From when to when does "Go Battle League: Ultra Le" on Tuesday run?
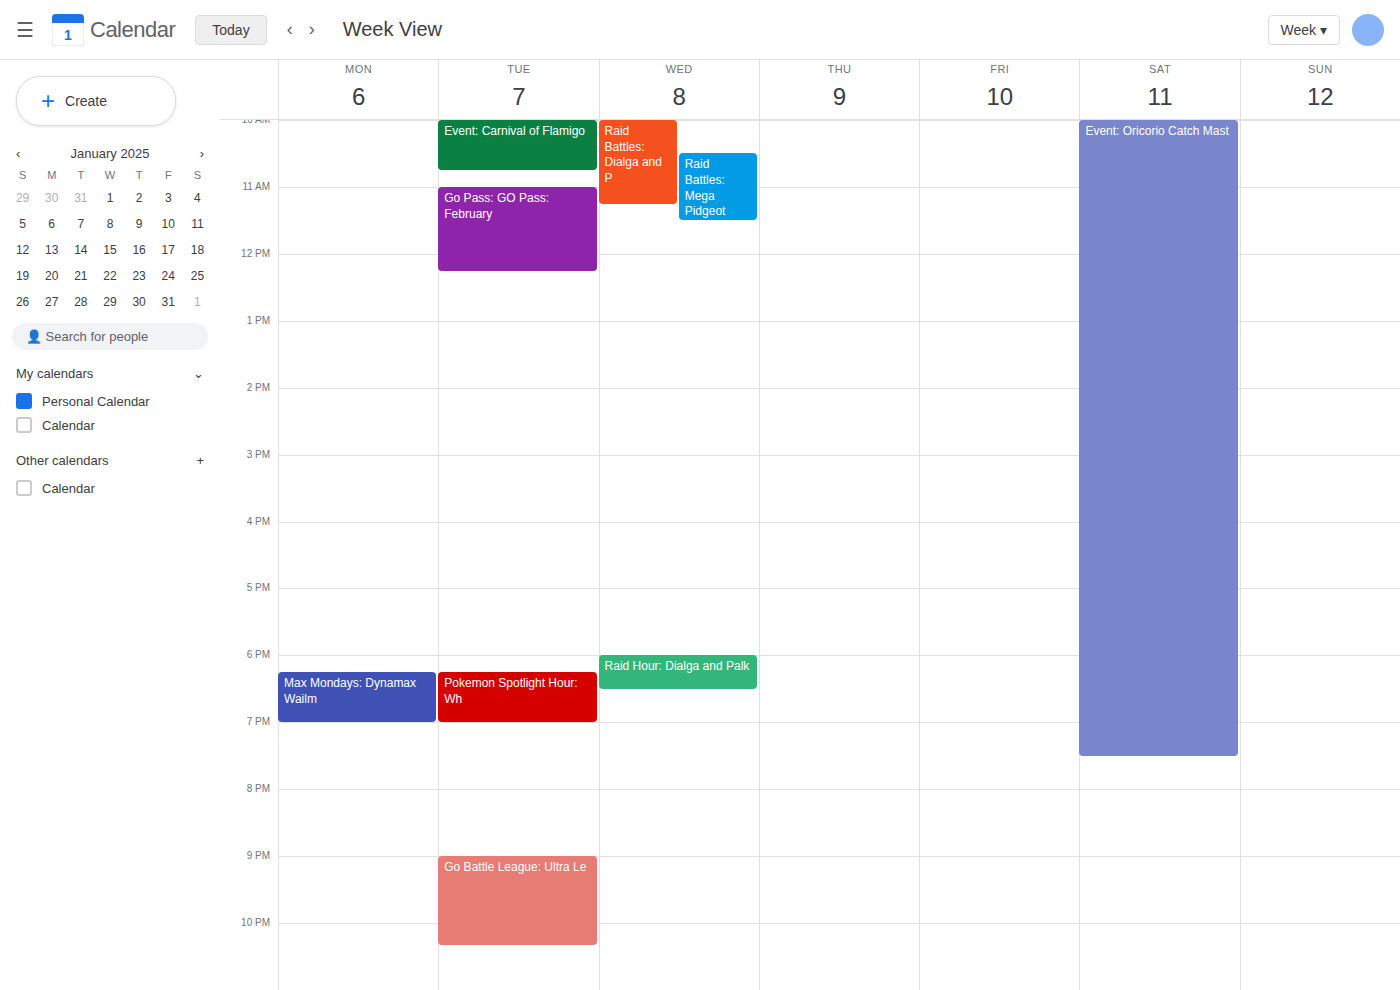
9:00 PM to 10:20 PM